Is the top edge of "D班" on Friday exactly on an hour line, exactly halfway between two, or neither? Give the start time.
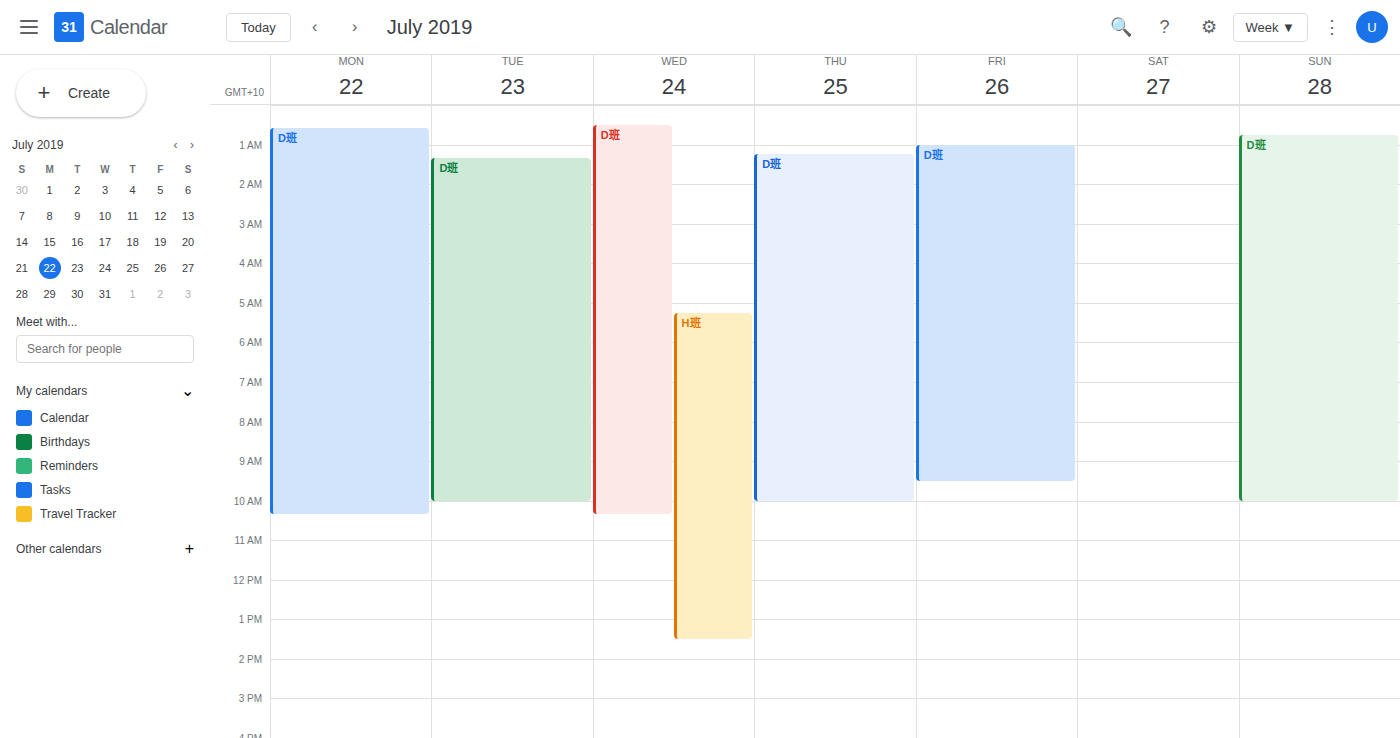
1:00 AM -- exactly on the 1 AM line.